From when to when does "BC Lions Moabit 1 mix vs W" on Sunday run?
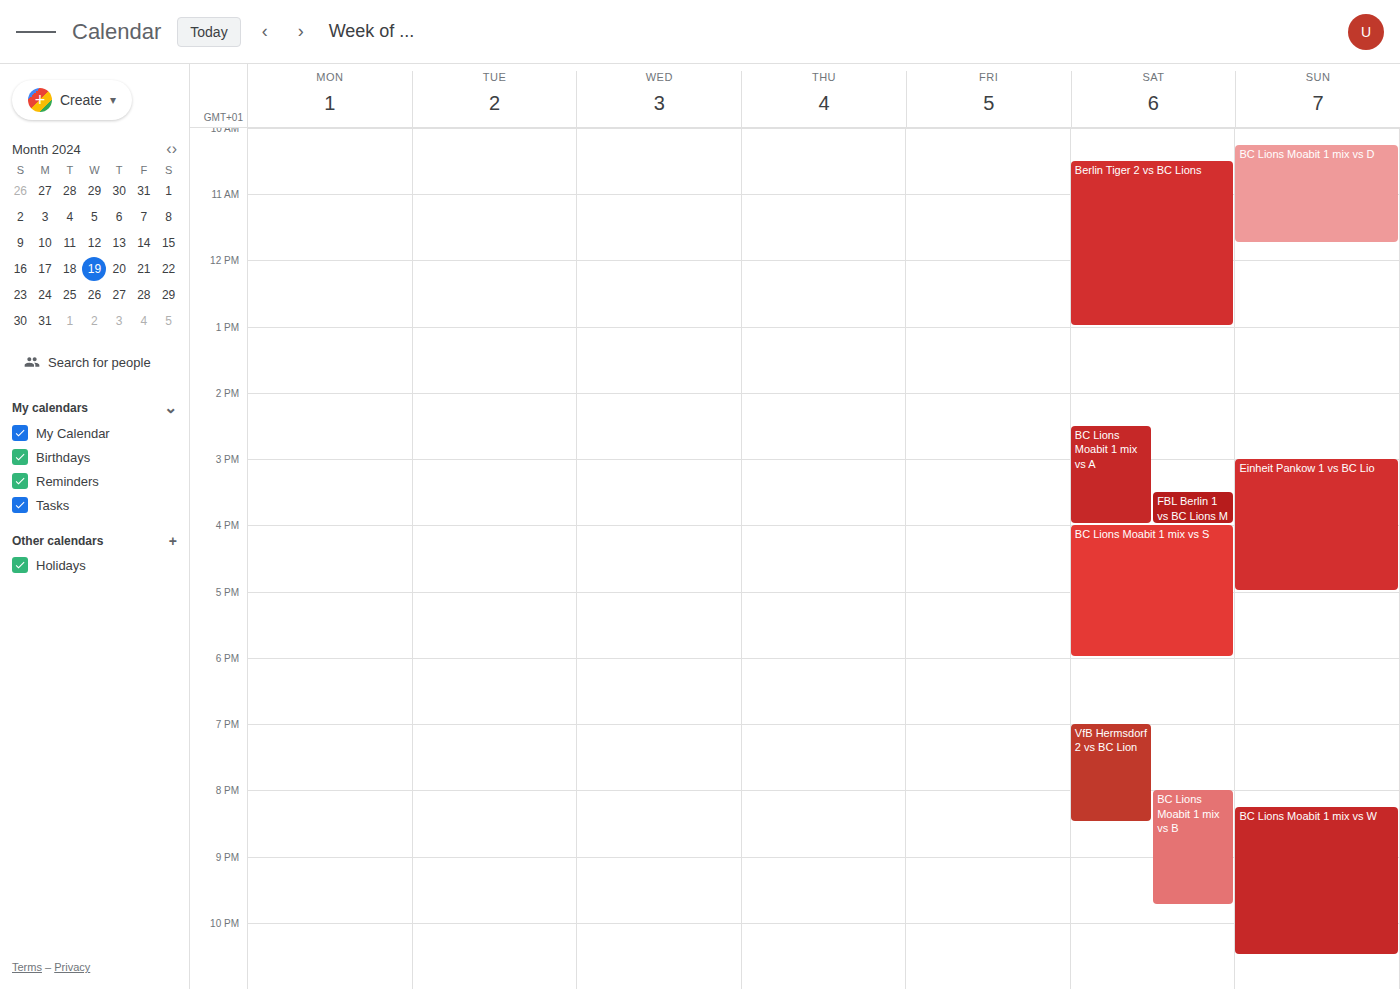
8:15 PM to 10:30 PM